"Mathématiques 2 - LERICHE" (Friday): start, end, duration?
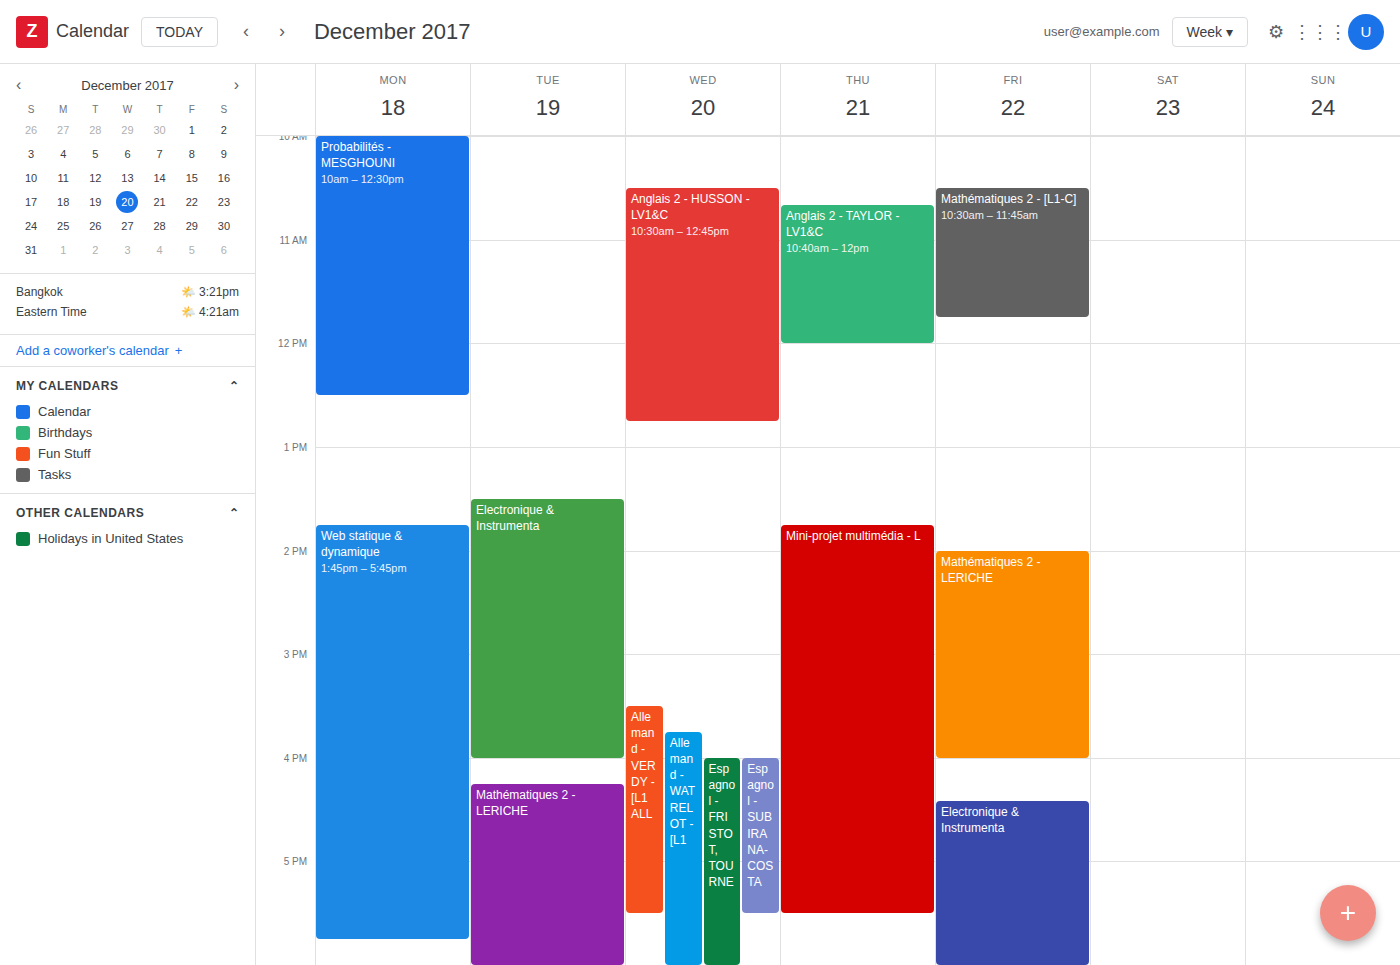
14:00 to 16:00, 2 hours